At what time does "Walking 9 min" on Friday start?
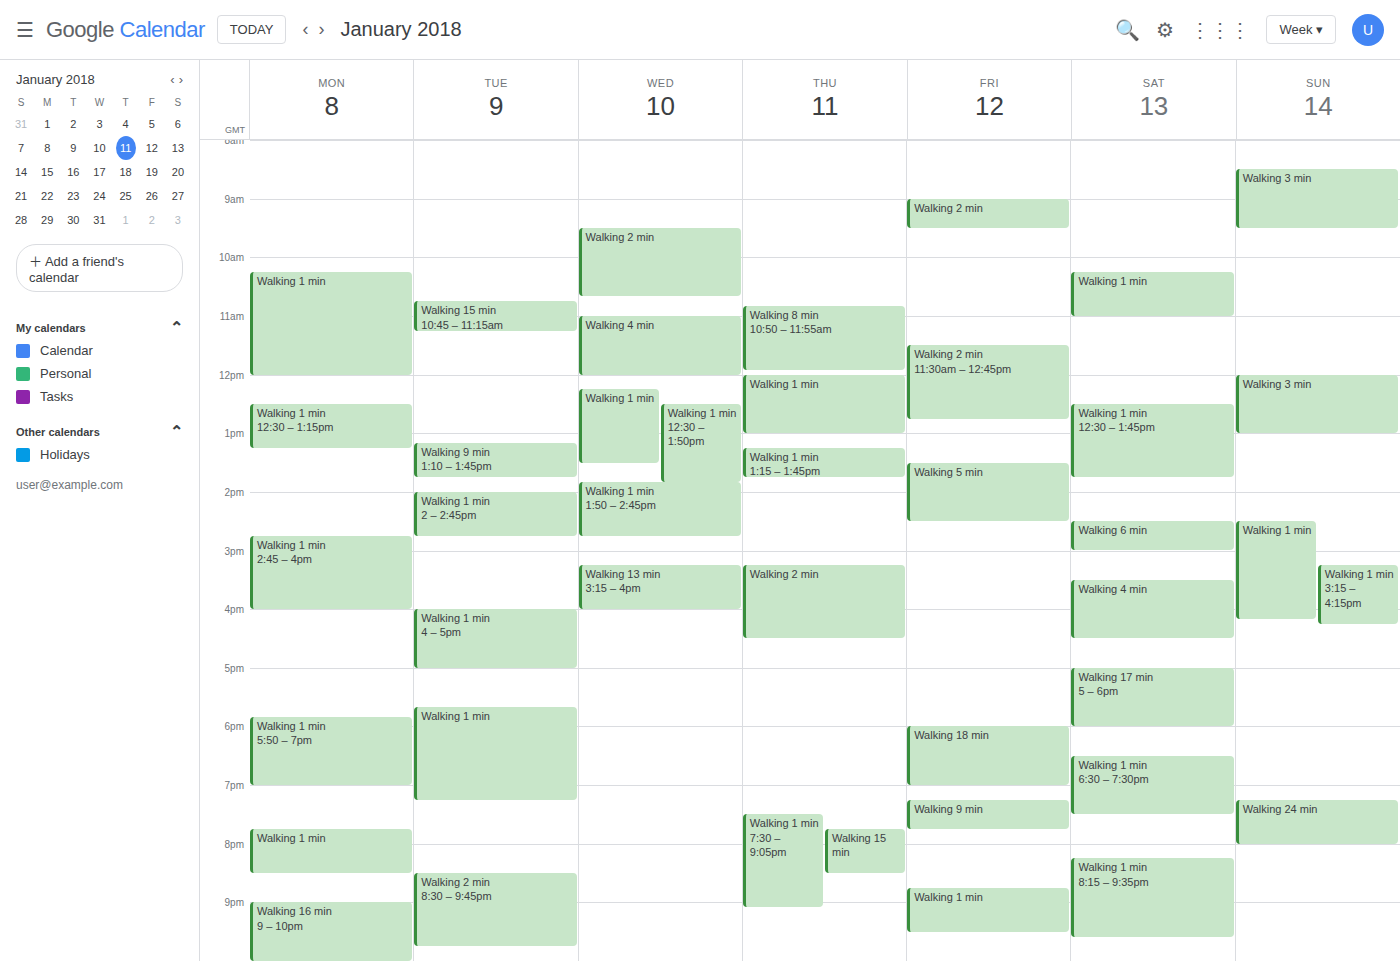
19:15